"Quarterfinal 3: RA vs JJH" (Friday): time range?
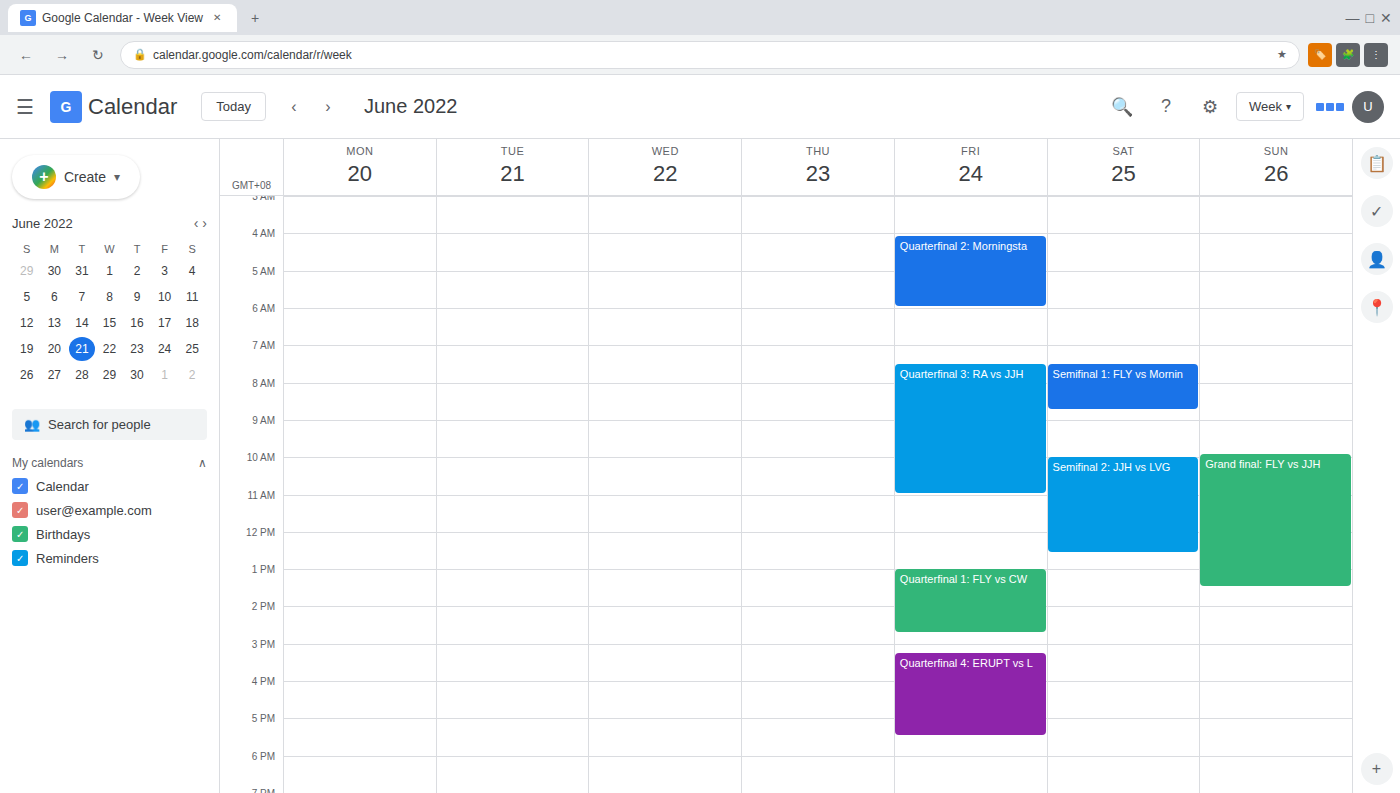
7:30 AM to 11:00 AM